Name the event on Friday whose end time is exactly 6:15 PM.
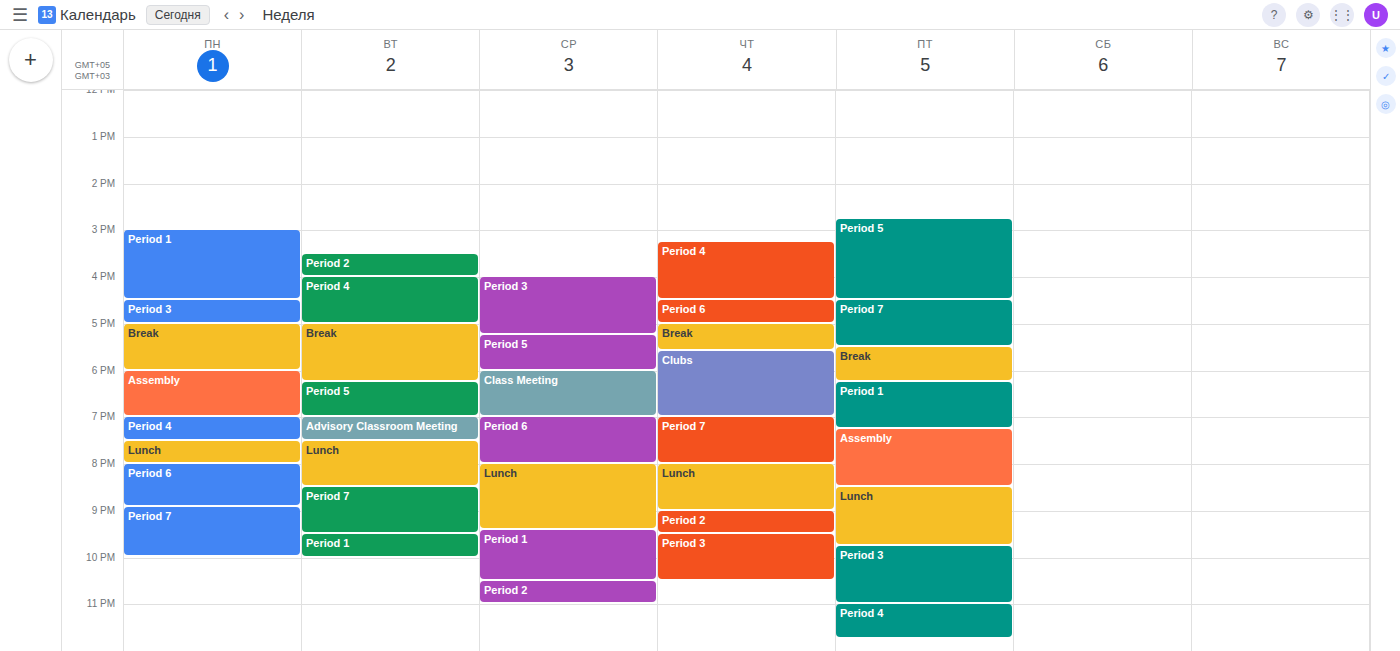
"Break"